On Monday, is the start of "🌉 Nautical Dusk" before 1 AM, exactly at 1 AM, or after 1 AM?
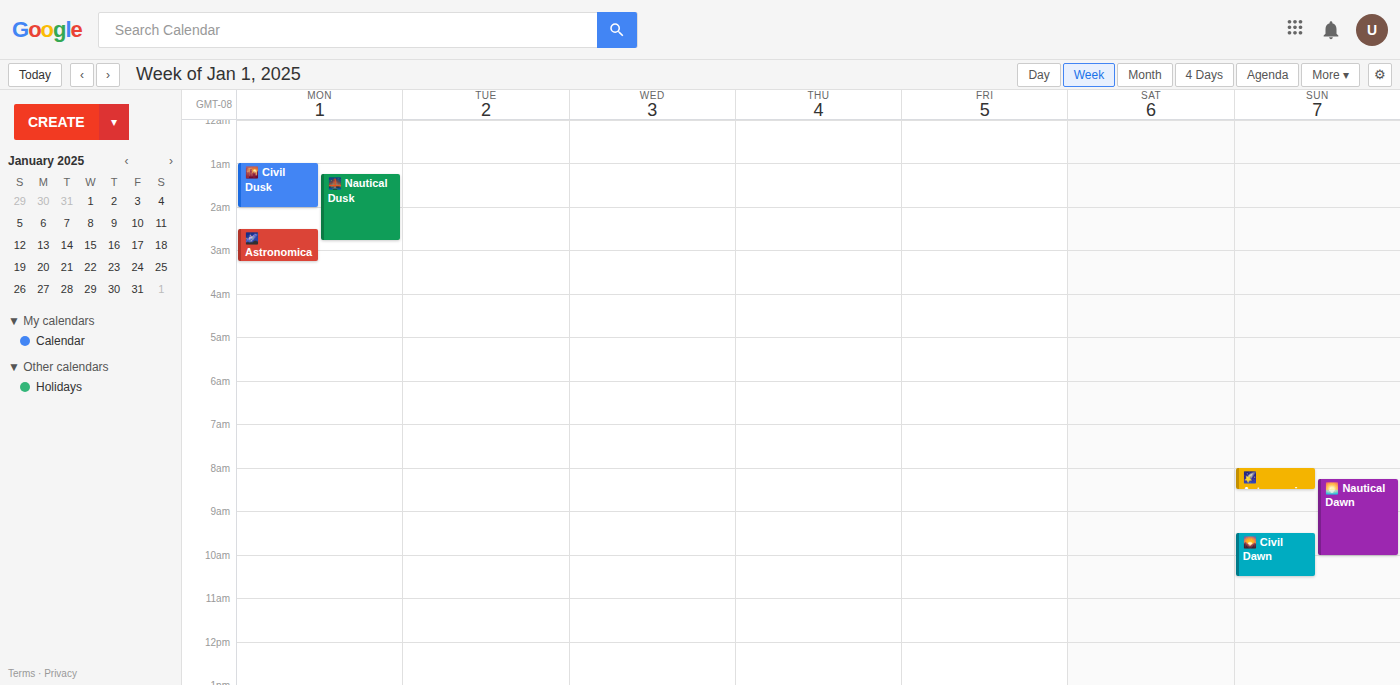
1:15 AM -- after 1 AM, 15 minutes below the 1 AM line.